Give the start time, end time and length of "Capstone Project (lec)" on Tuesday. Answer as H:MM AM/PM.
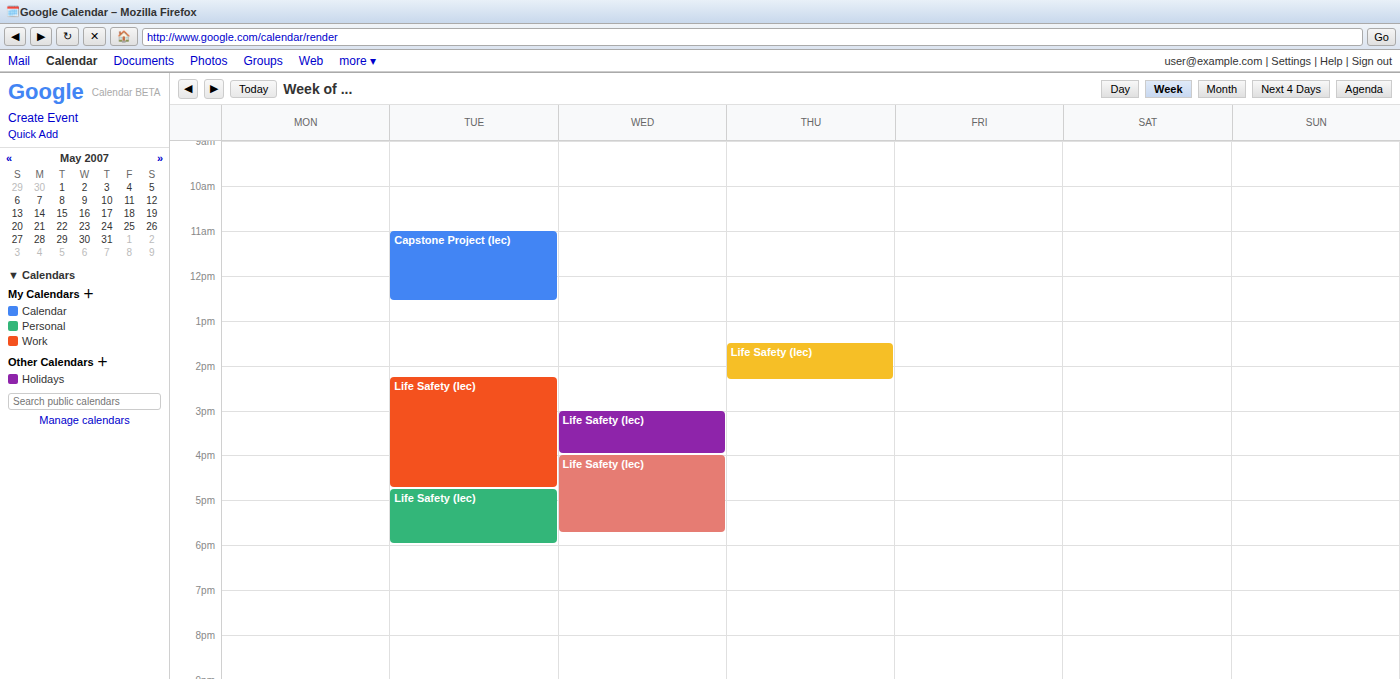
11:00 AM to 12:35 PM, 1 hour 35 minutes